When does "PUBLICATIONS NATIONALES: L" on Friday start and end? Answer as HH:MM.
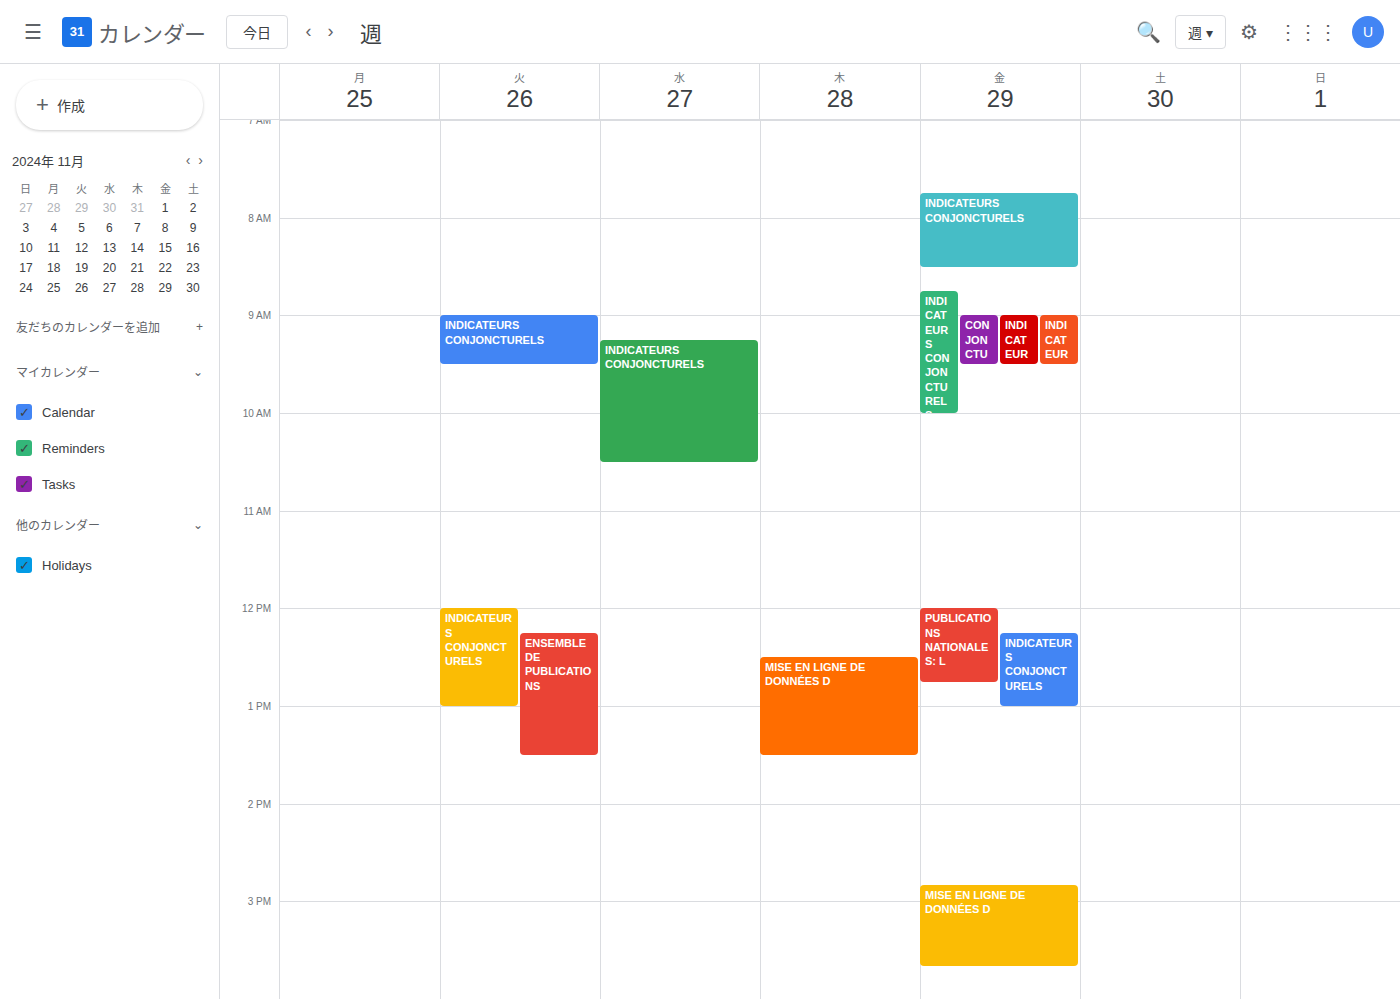
12:00 to 12:45